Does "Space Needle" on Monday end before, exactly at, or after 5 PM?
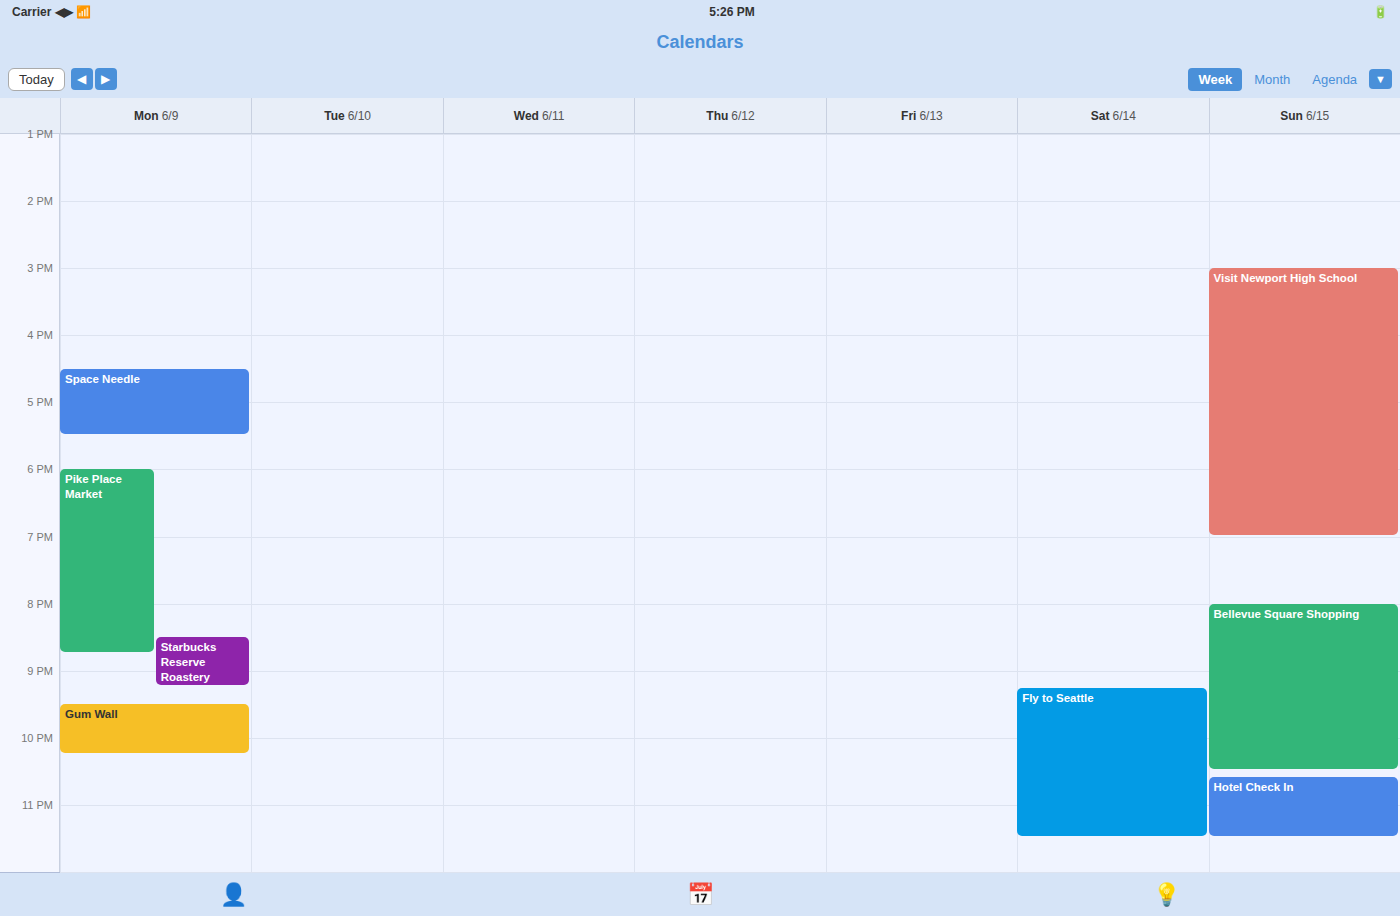
5:30 PM -- after 5 PM, 30 minutes below the 5 PM line.